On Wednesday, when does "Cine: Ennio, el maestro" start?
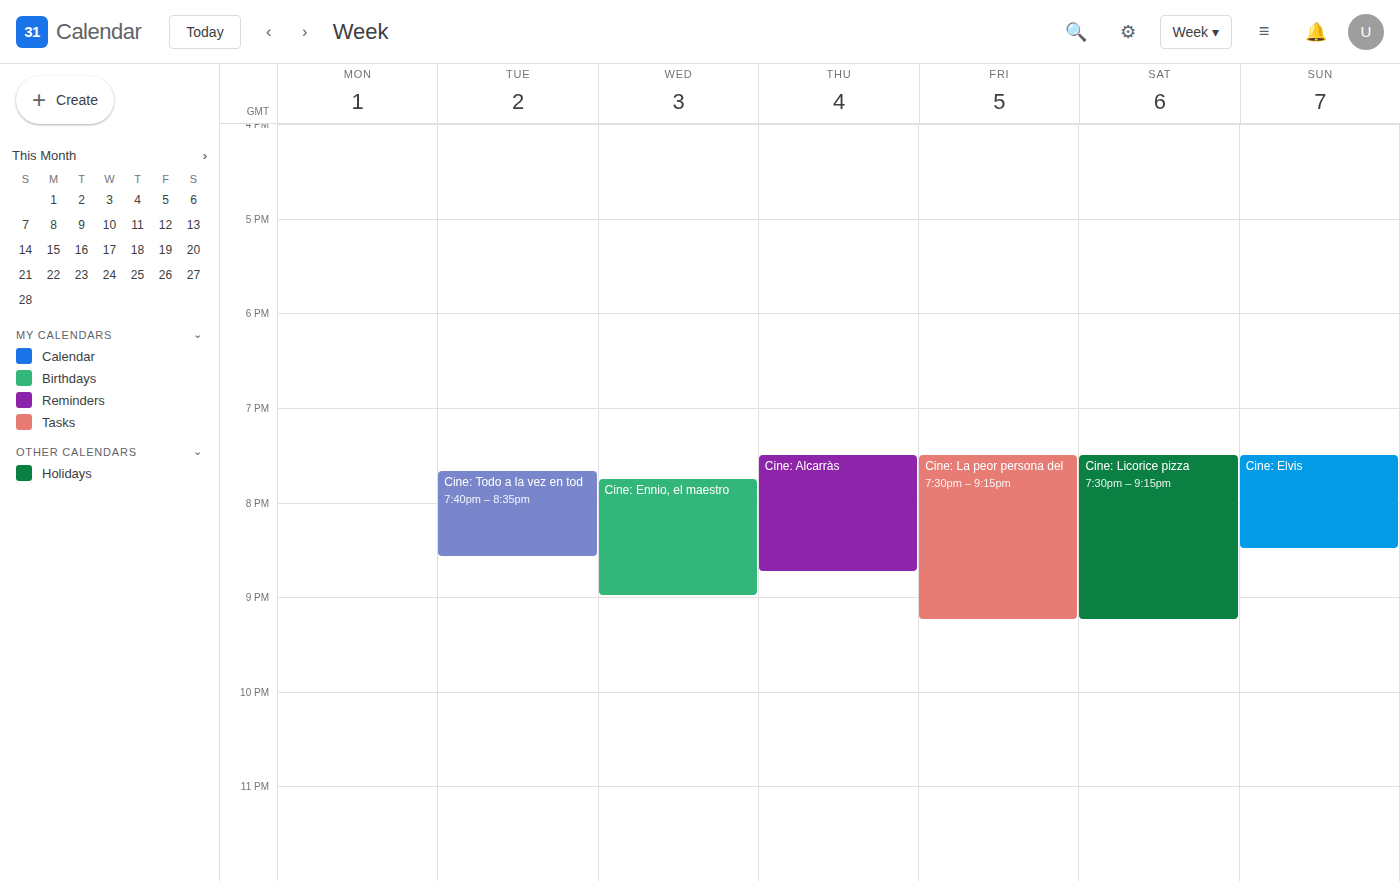
7:45 PM